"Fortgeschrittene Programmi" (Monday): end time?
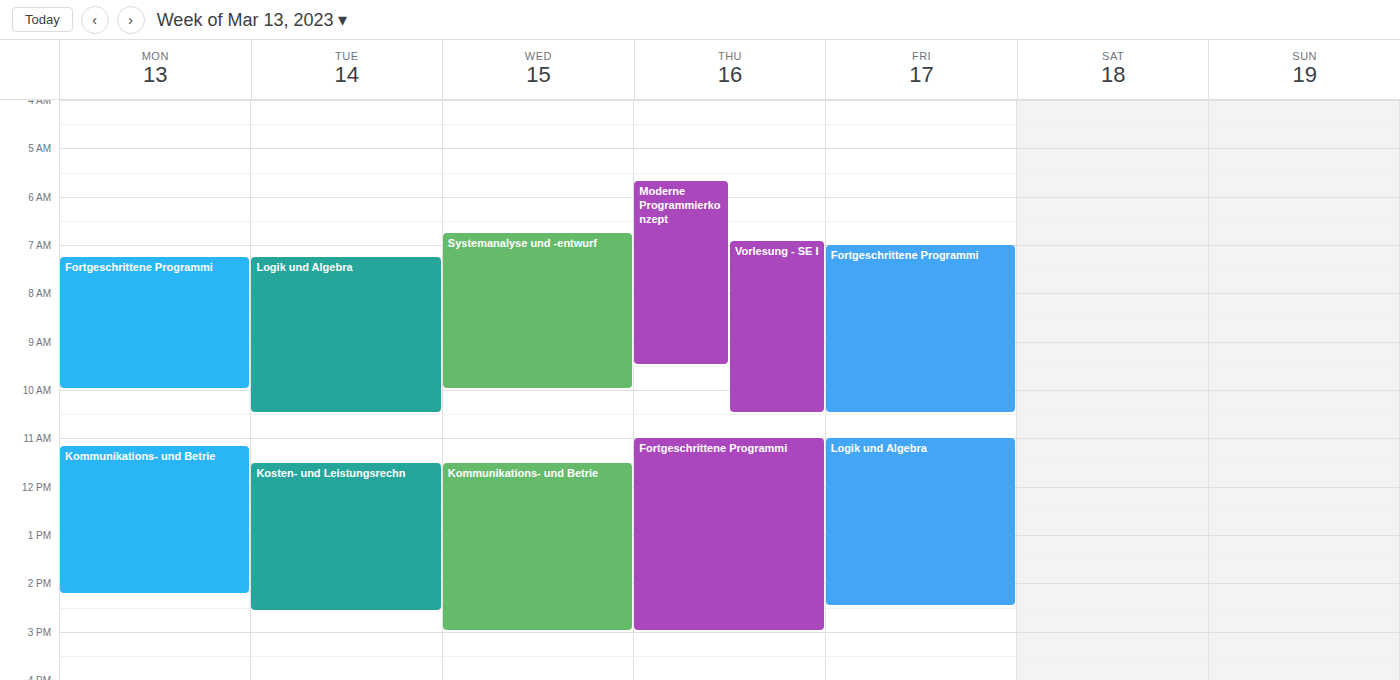
10:00 AM